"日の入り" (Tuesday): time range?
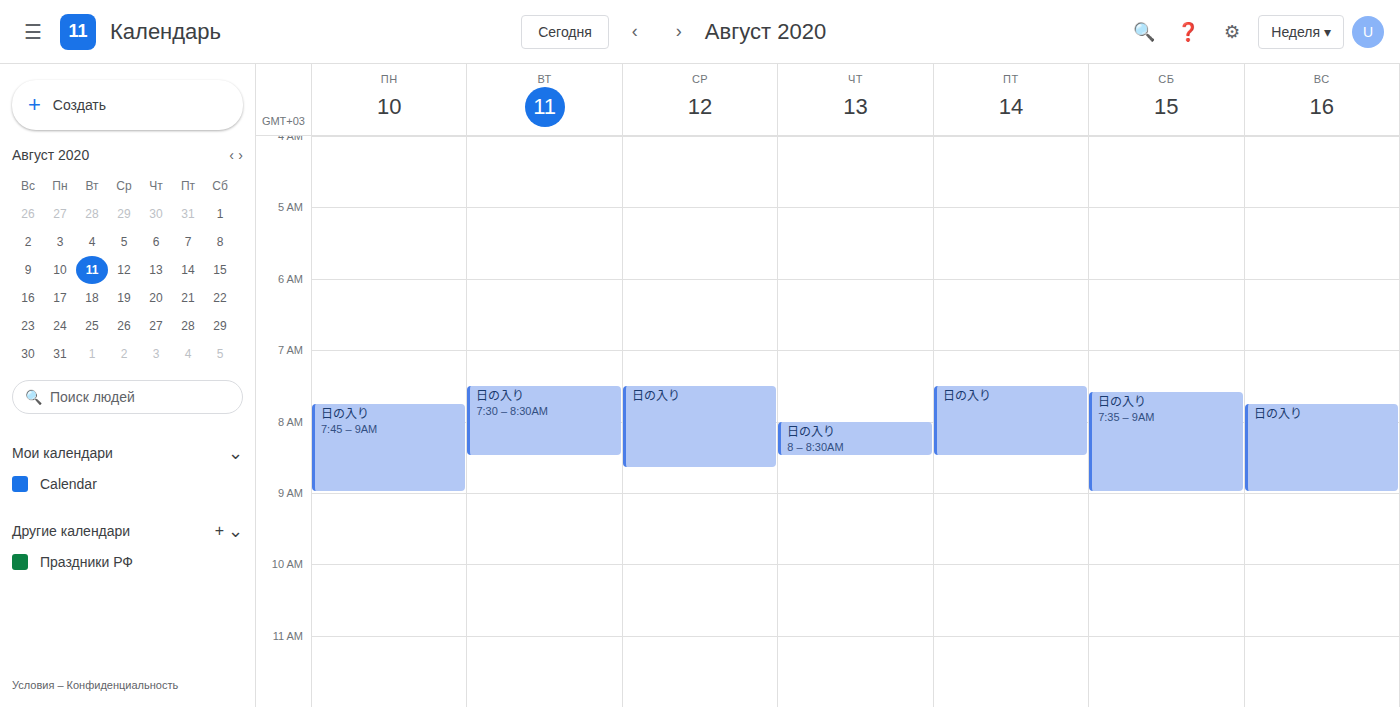
7:30 AM to 8:30 AM